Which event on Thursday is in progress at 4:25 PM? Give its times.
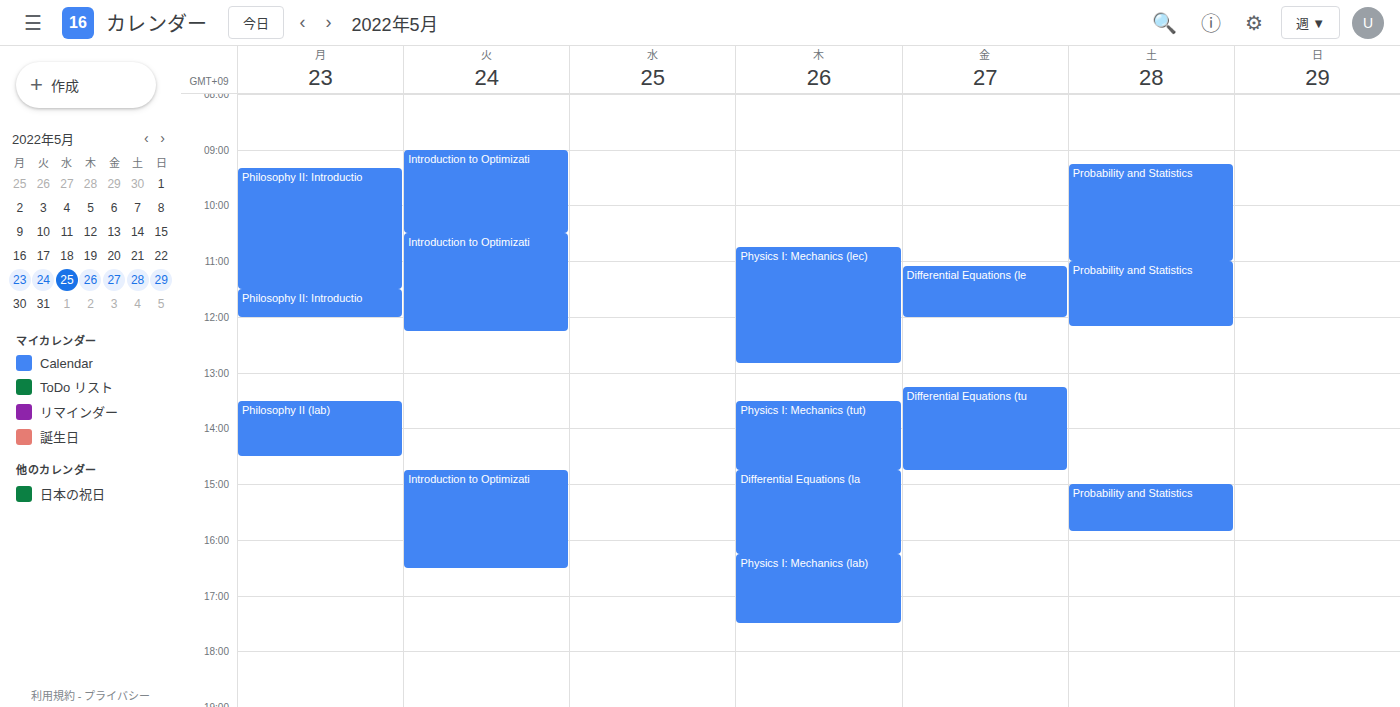
"Physics I: Mechanics (lab)", 4:15 PM to 5:30 PM